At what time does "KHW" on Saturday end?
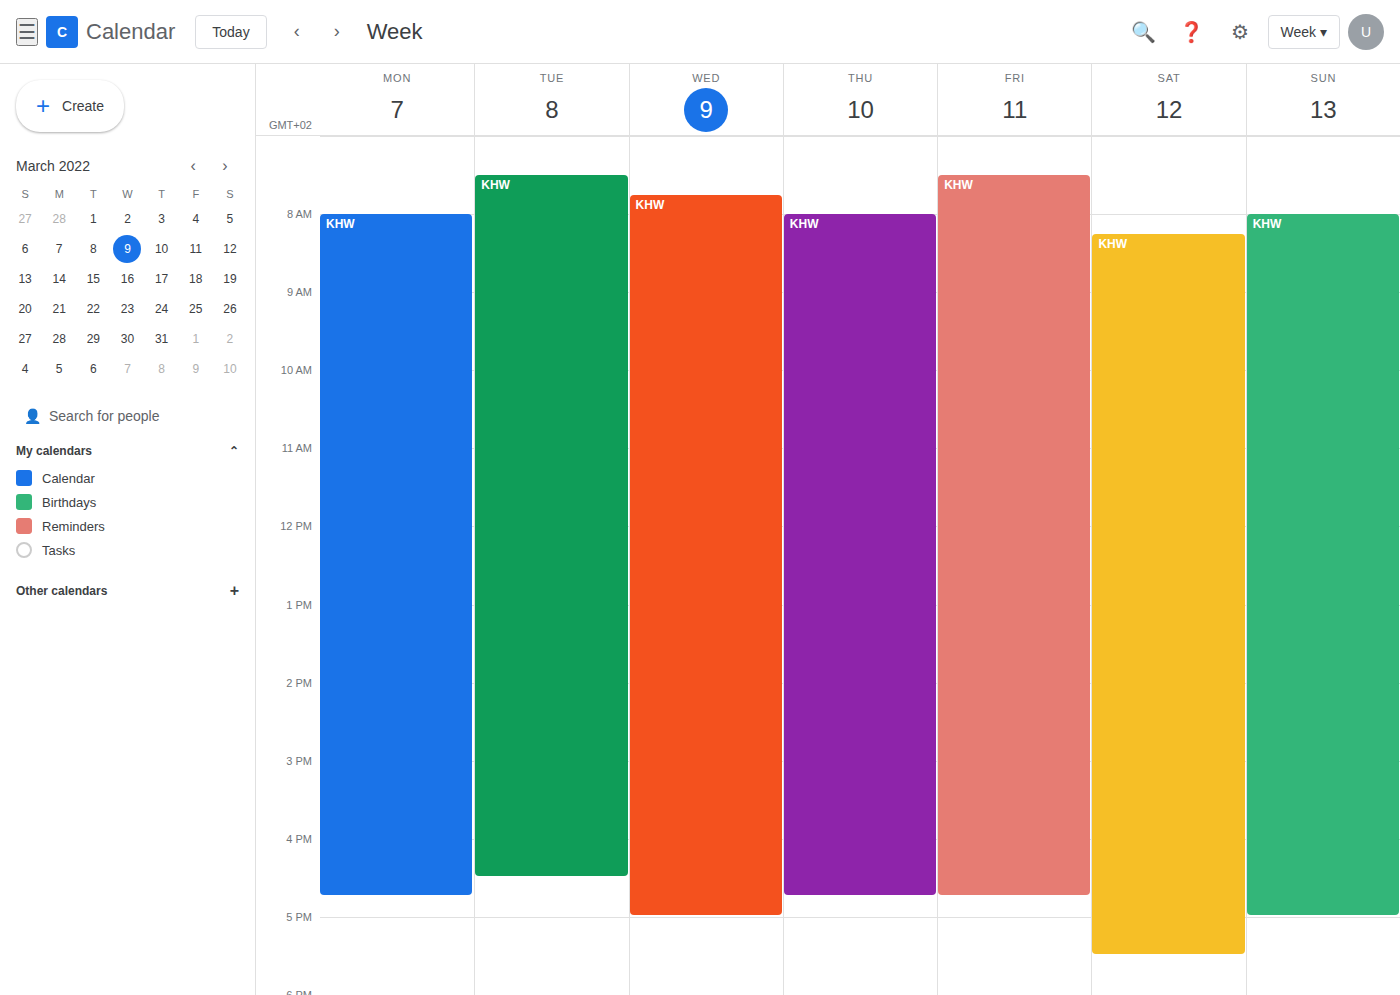
5:30 PM